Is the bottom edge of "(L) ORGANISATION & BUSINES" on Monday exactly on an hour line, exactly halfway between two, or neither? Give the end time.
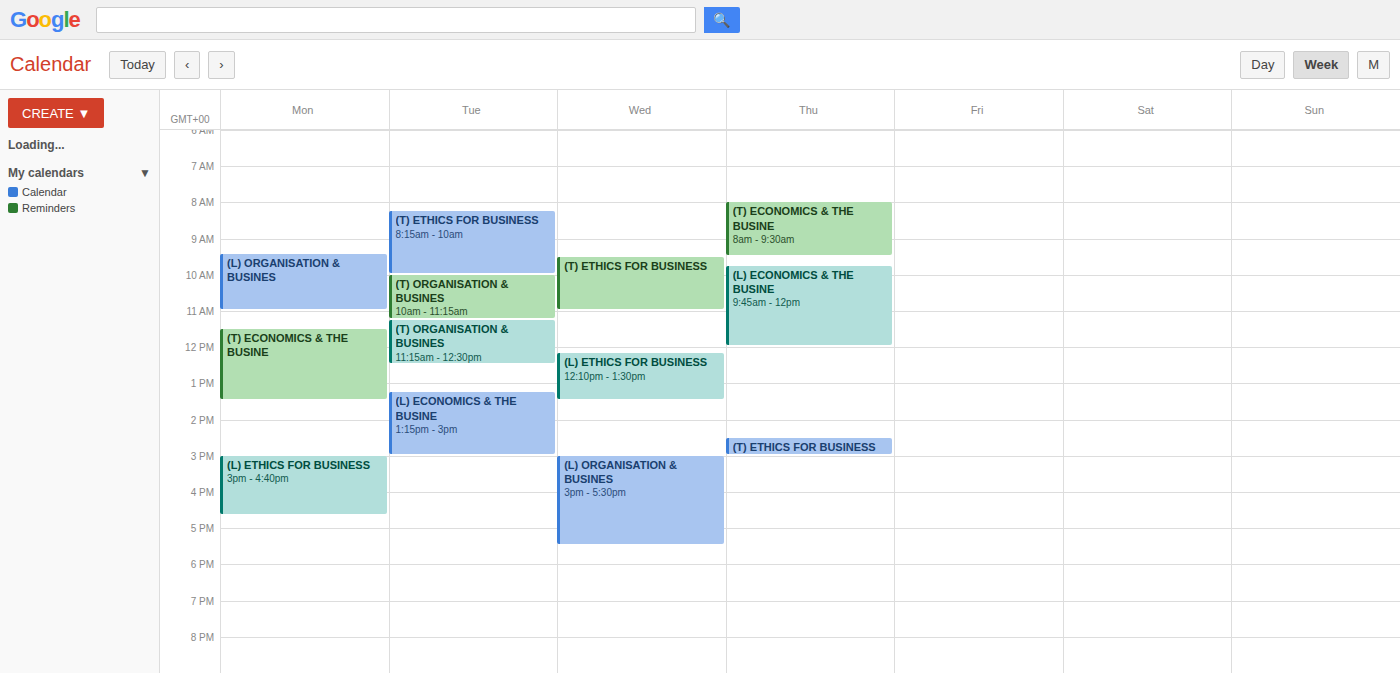
11:00 -- exactly on the 11:00 line.